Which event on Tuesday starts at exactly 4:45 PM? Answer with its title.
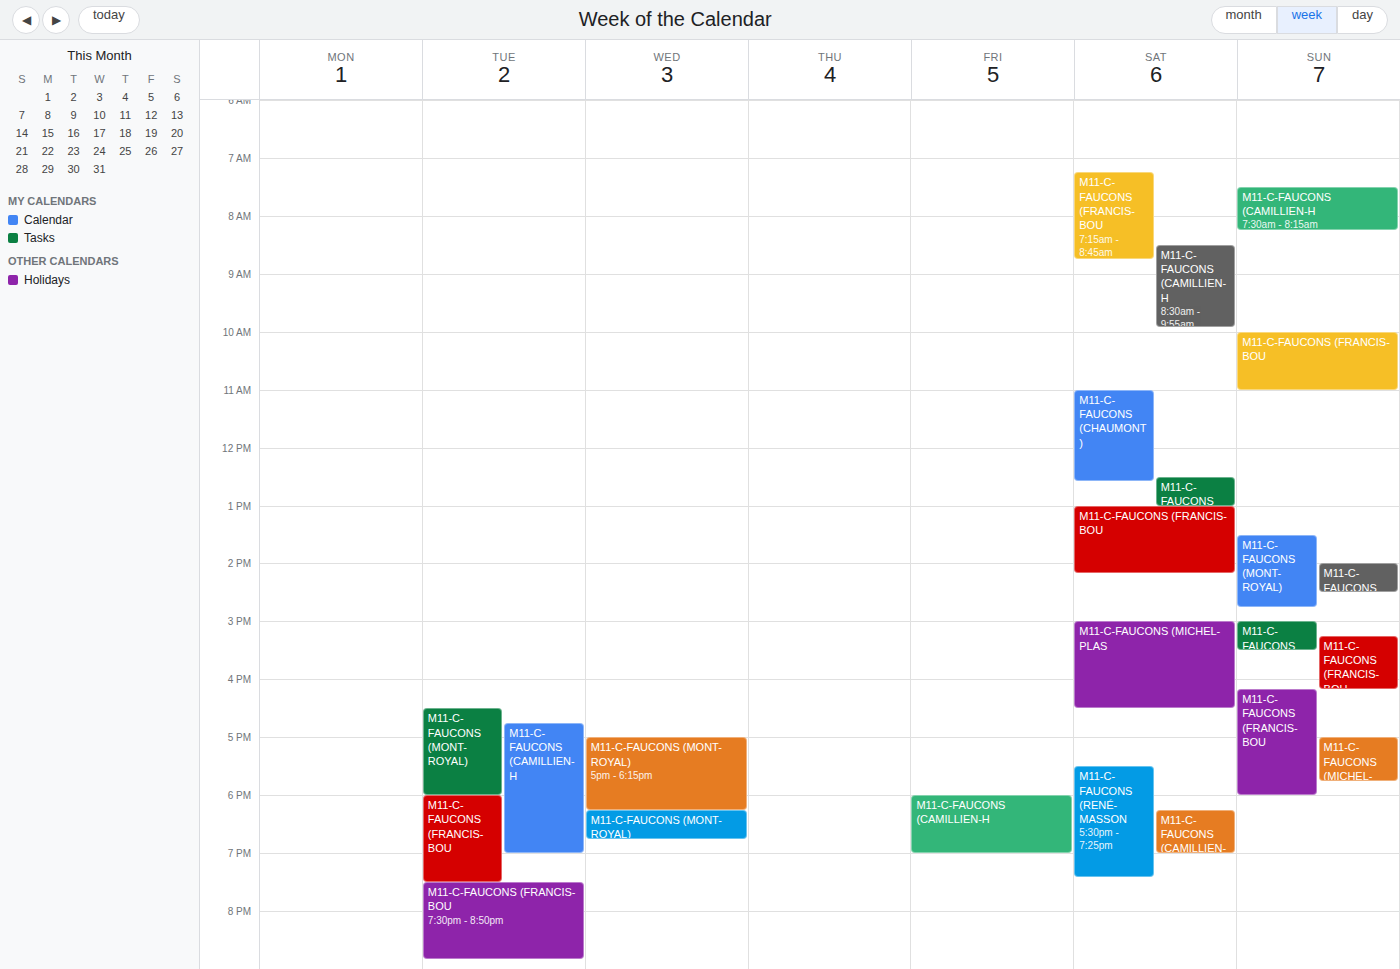
"M11-C-FAUCONS (CAMILLIEN-H"